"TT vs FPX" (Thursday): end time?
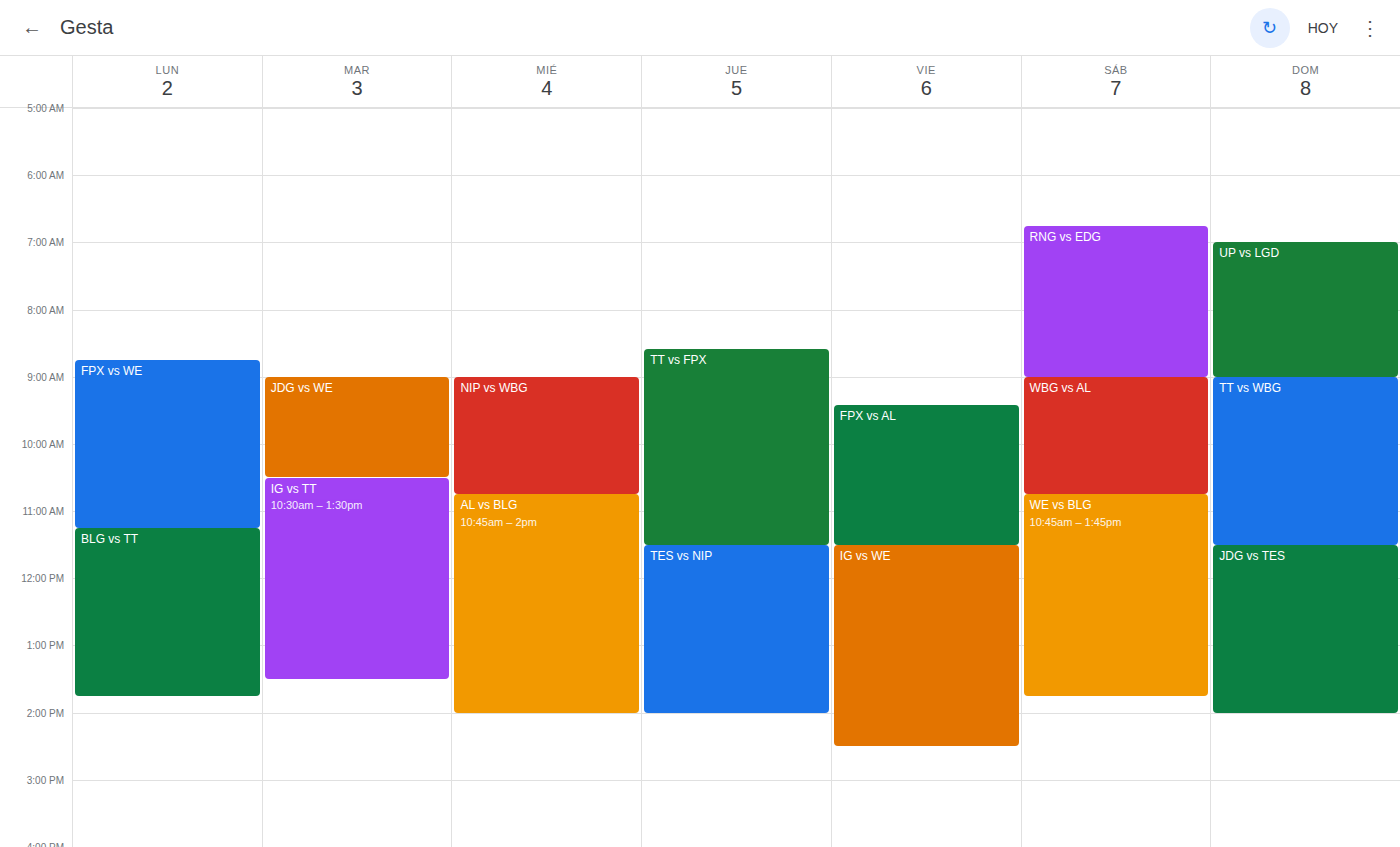
11:30 AM